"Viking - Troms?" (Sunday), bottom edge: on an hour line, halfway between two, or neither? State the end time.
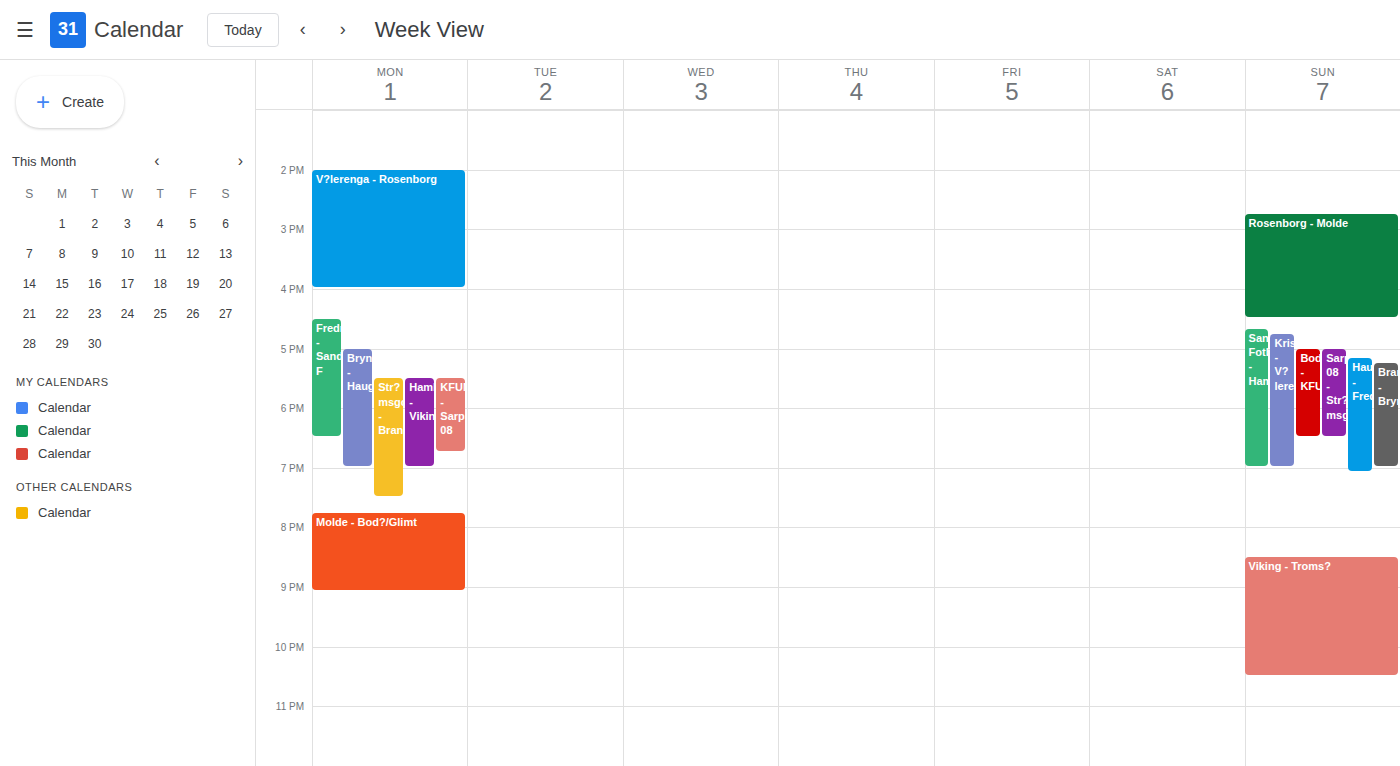
10:30 PM -- halfway between the 10 PM and 11 PM lines.